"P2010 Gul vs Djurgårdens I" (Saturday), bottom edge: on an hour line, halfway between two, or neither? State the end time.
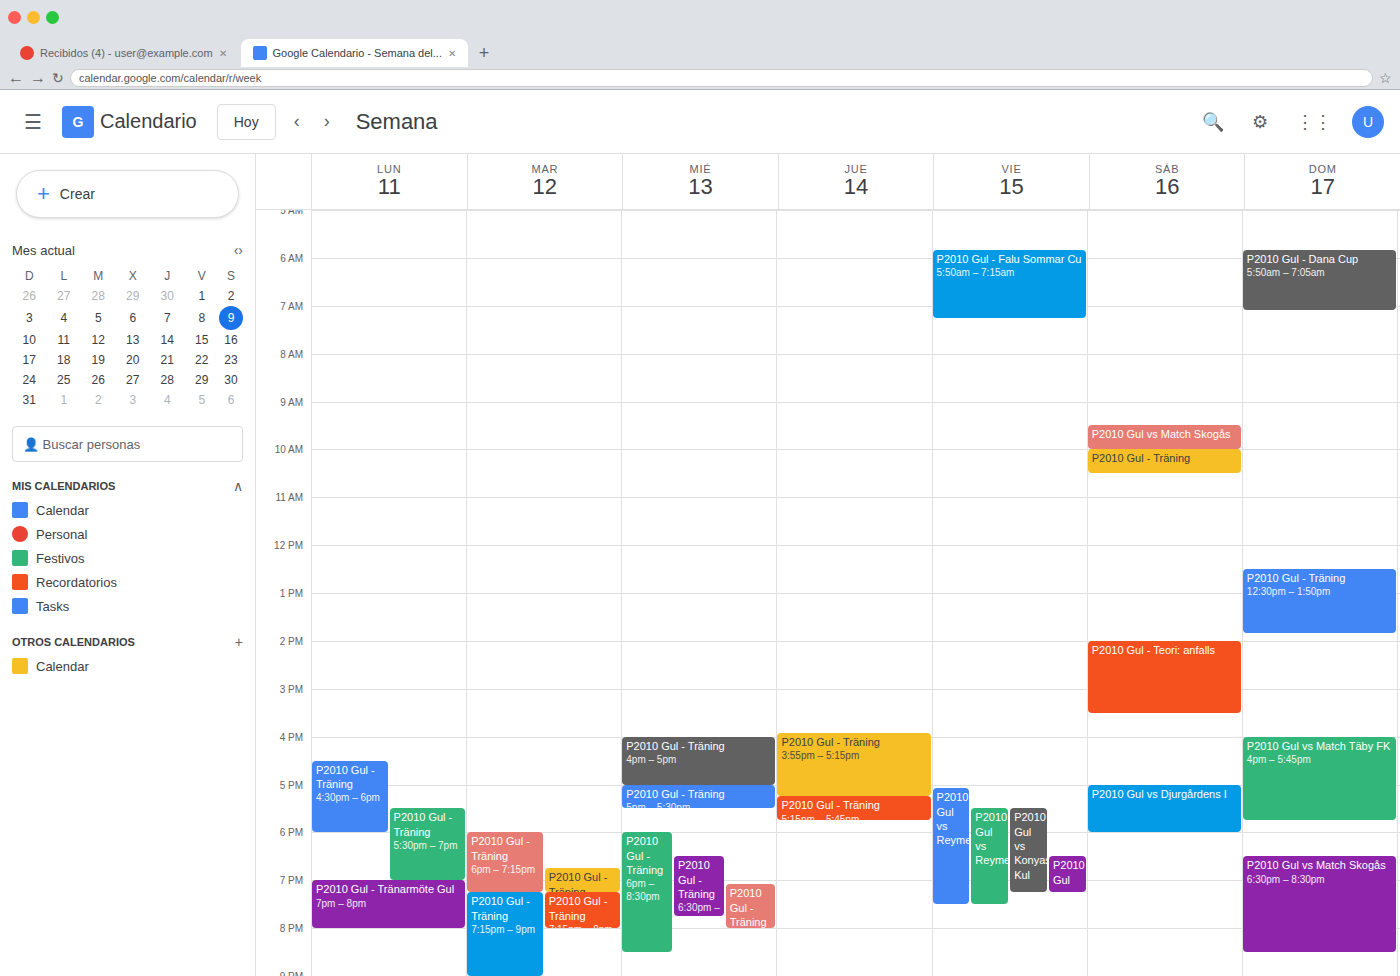
6:00 PM -- exactly on the 6 PM line.